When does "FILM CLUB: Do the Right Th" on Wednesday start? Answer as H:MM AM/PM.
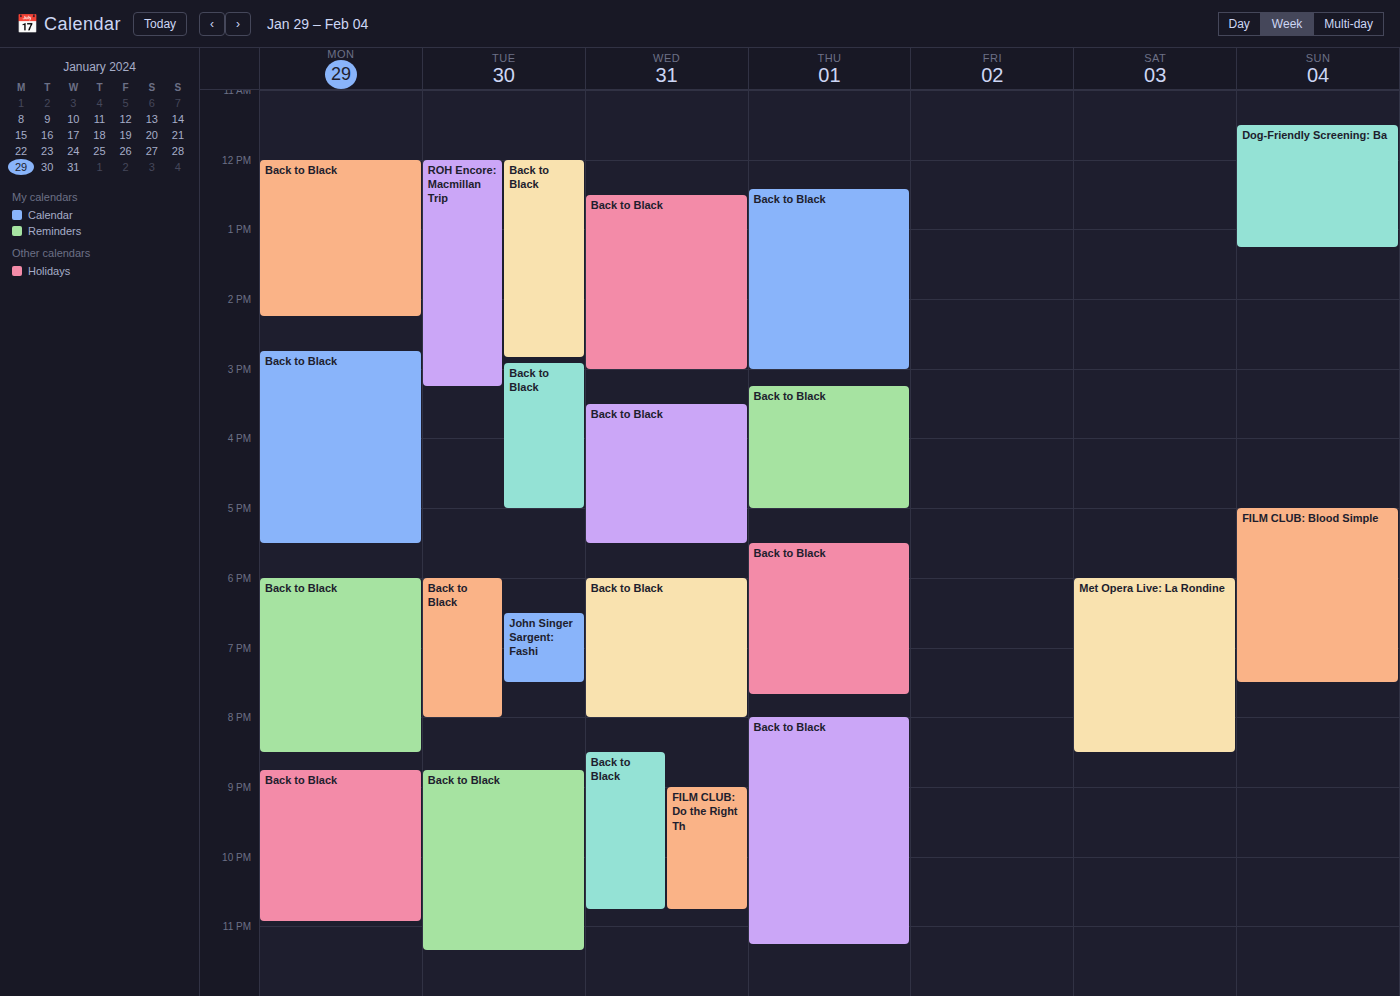
9:00 PM